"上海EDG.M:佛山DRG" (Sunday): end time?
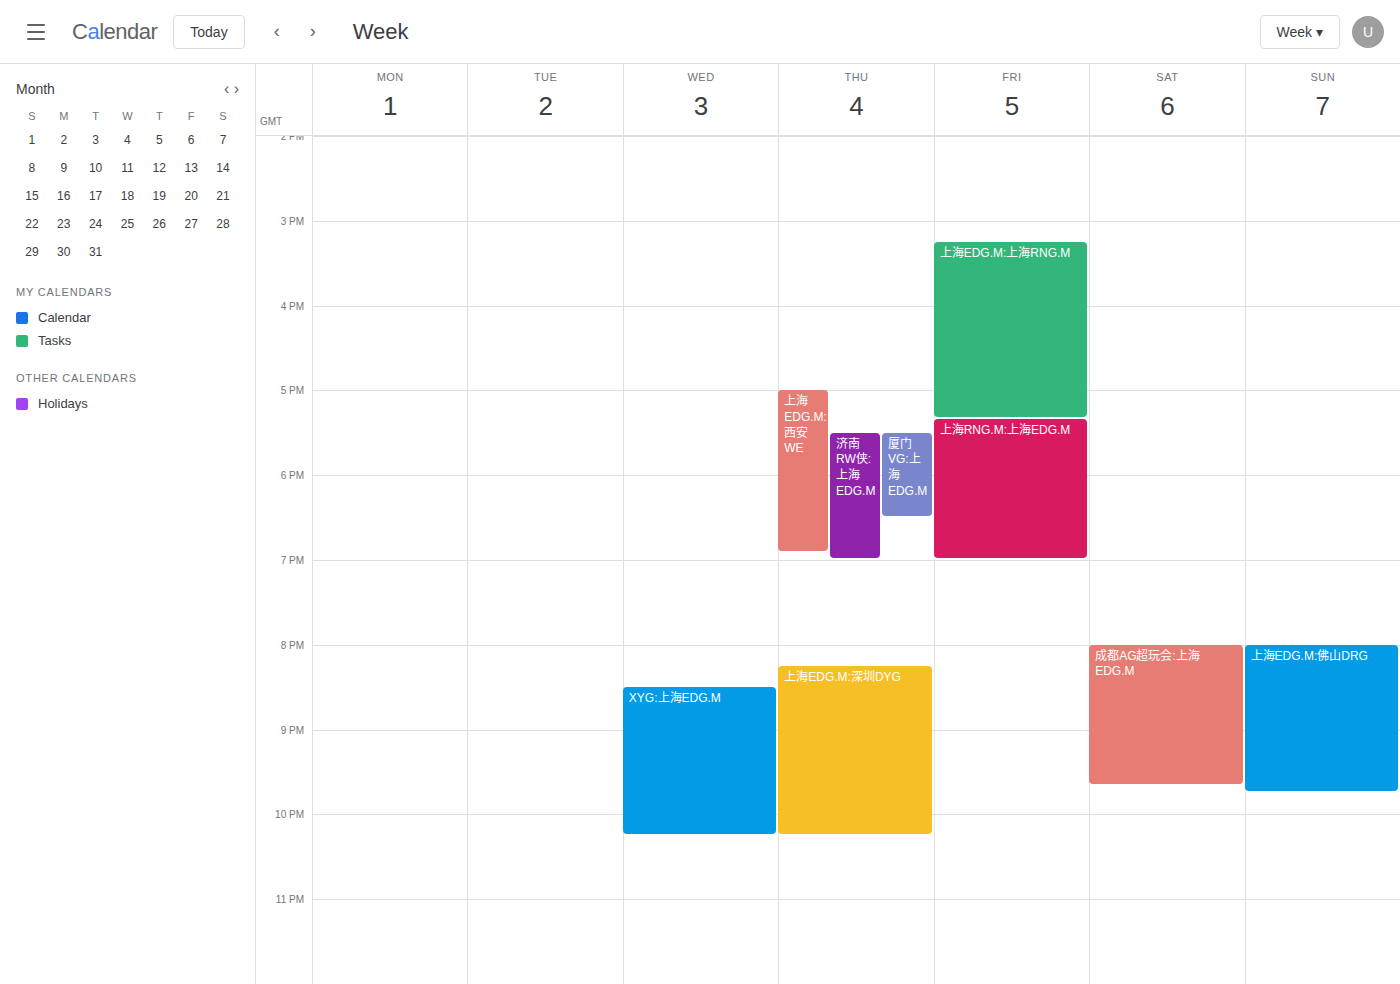
21:45